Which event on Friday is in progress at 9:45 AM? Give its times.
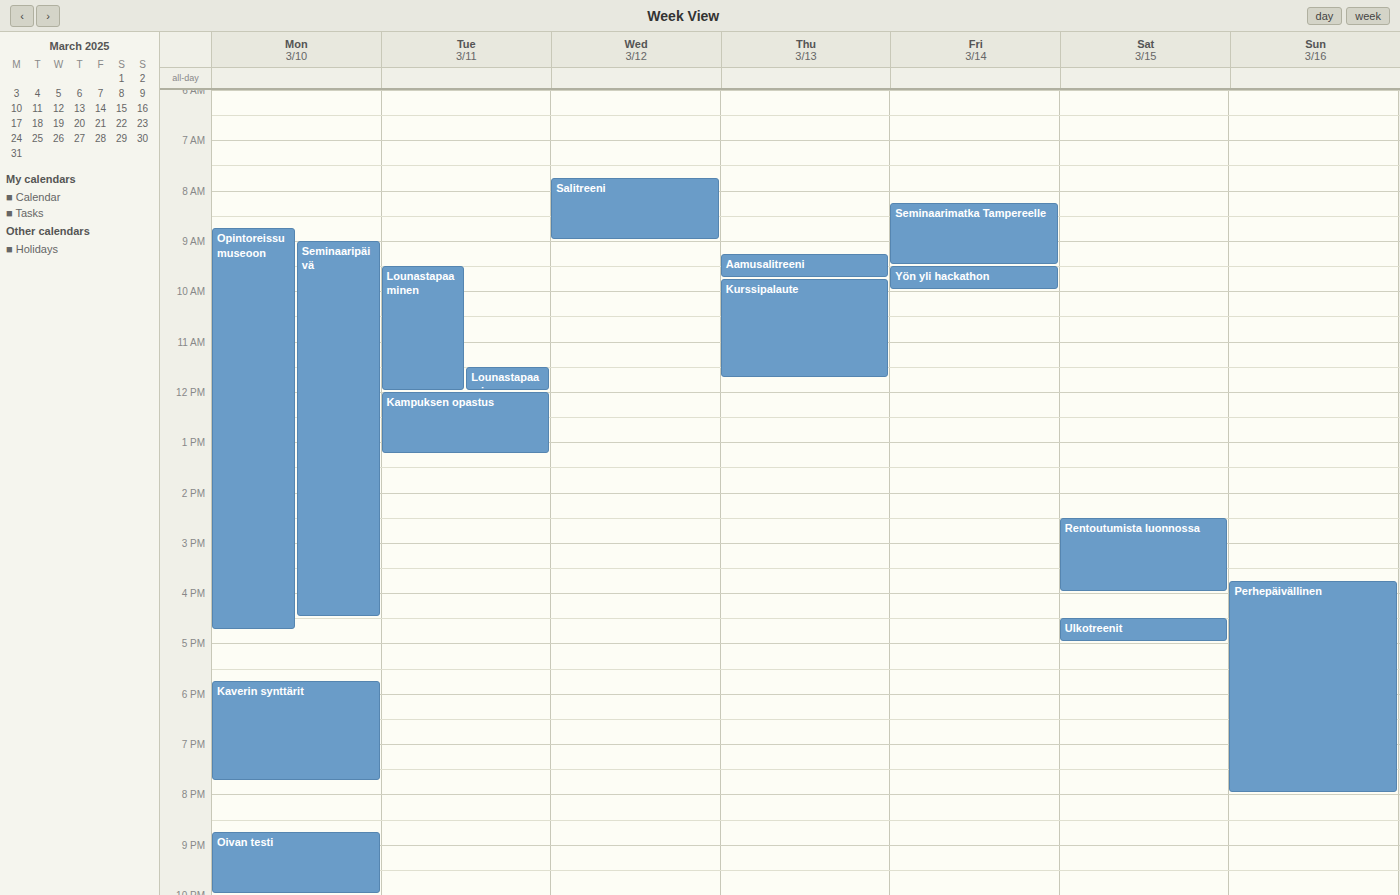
"Yön yli hackathon", 9:30 AM to 10:00 AM